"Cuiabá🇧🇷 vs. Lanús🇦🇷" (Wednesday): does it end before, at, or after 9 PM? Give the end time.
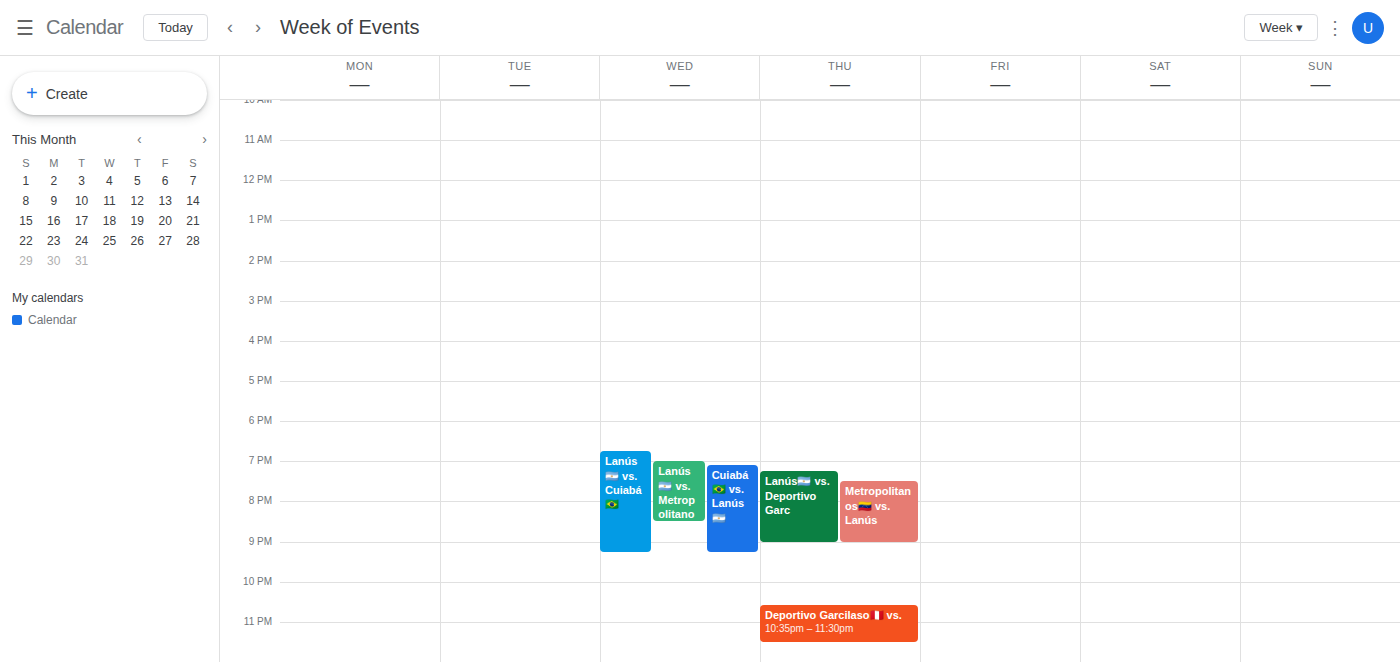
9:15 PM -- after 9 PM, 15 minutes below the 9 PM line.